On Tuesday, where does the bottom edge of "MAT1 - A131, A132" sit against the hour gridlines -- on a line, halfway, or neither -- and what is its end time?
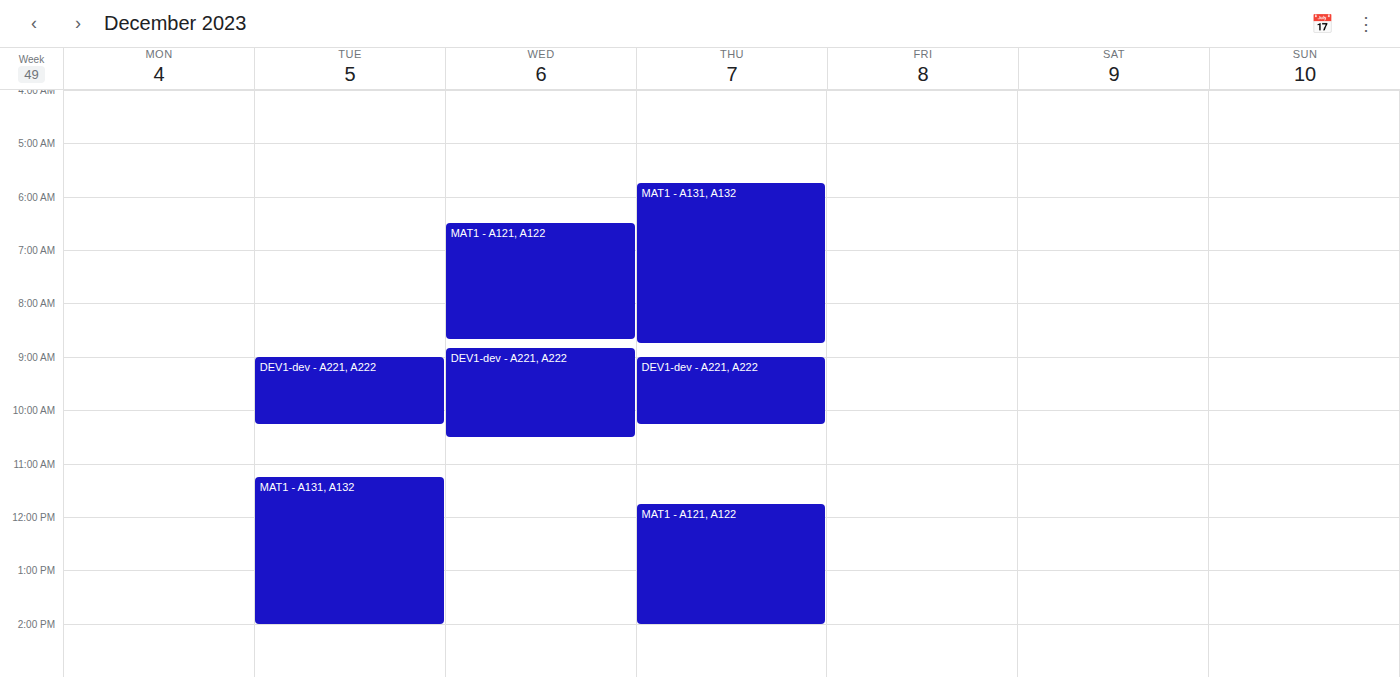
2:00 PM -- exactly on the 2 PM line.